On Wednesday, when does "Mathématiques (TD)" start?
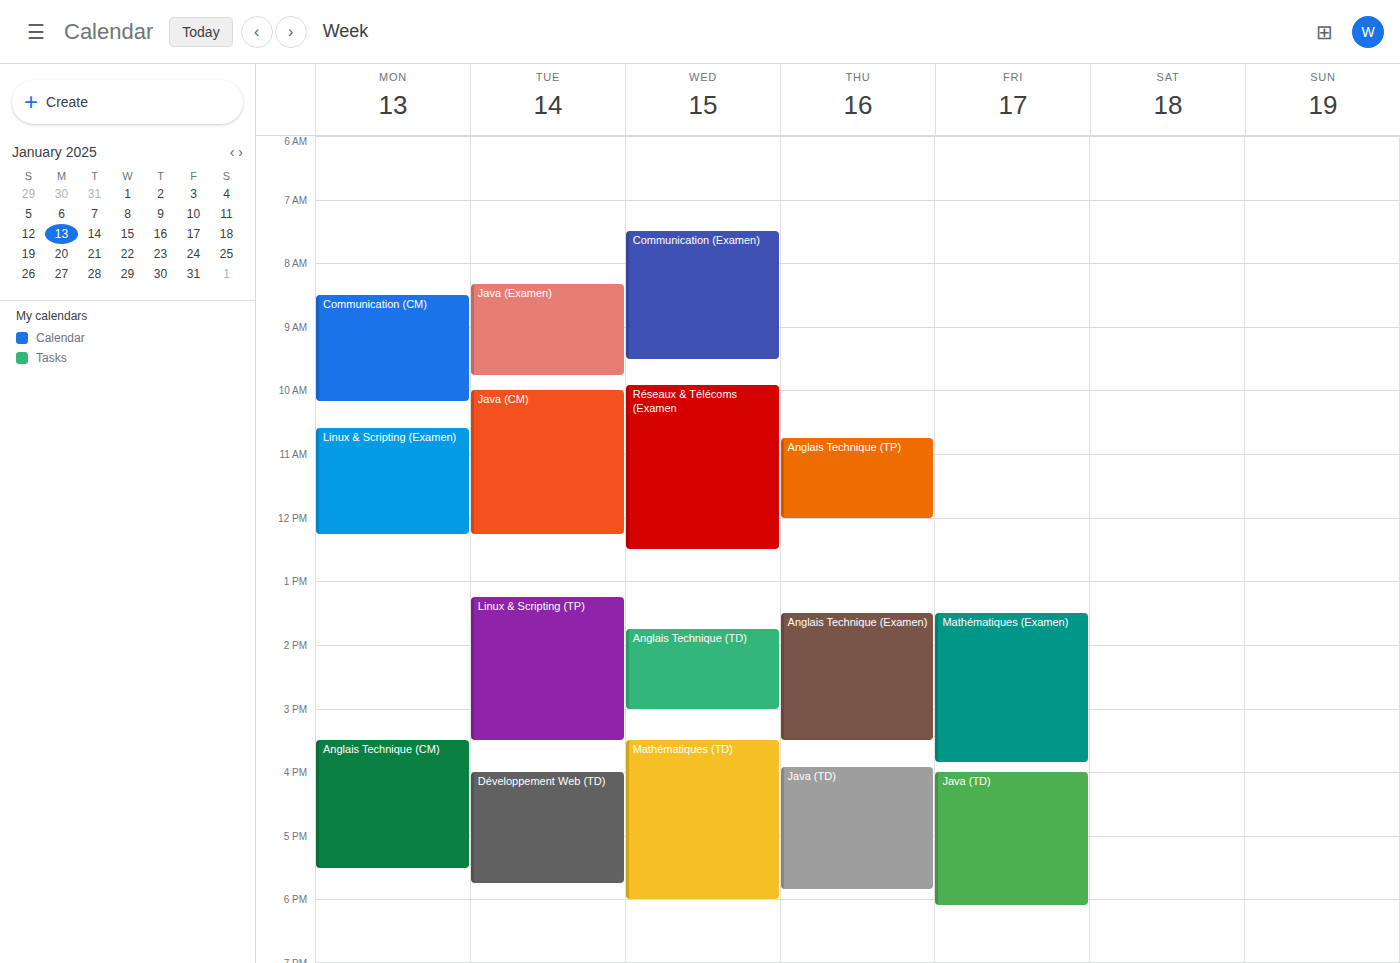
3:30 PM